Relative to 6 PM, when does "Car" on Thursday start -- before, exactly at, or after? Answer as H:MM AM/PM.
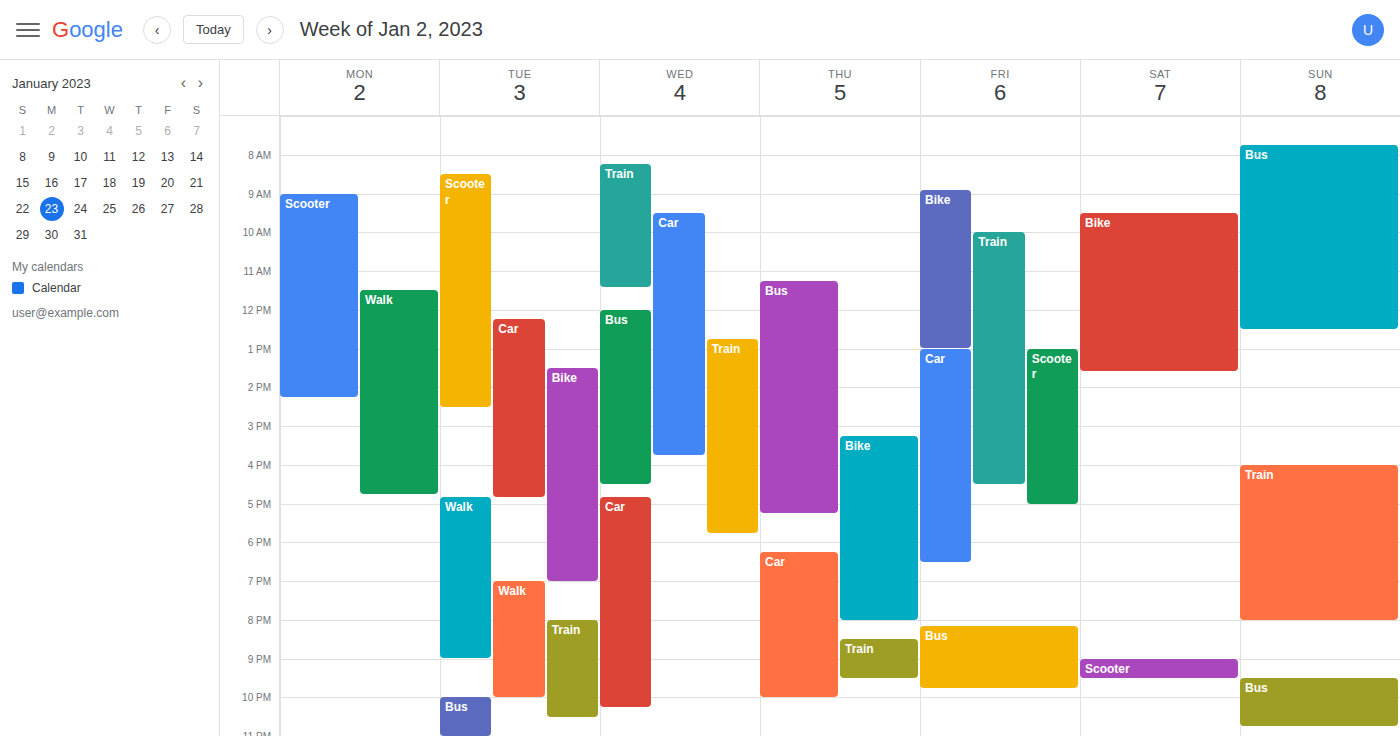
6:15 PM -- after 6 PM, 15 minutes below the 6 PM line.